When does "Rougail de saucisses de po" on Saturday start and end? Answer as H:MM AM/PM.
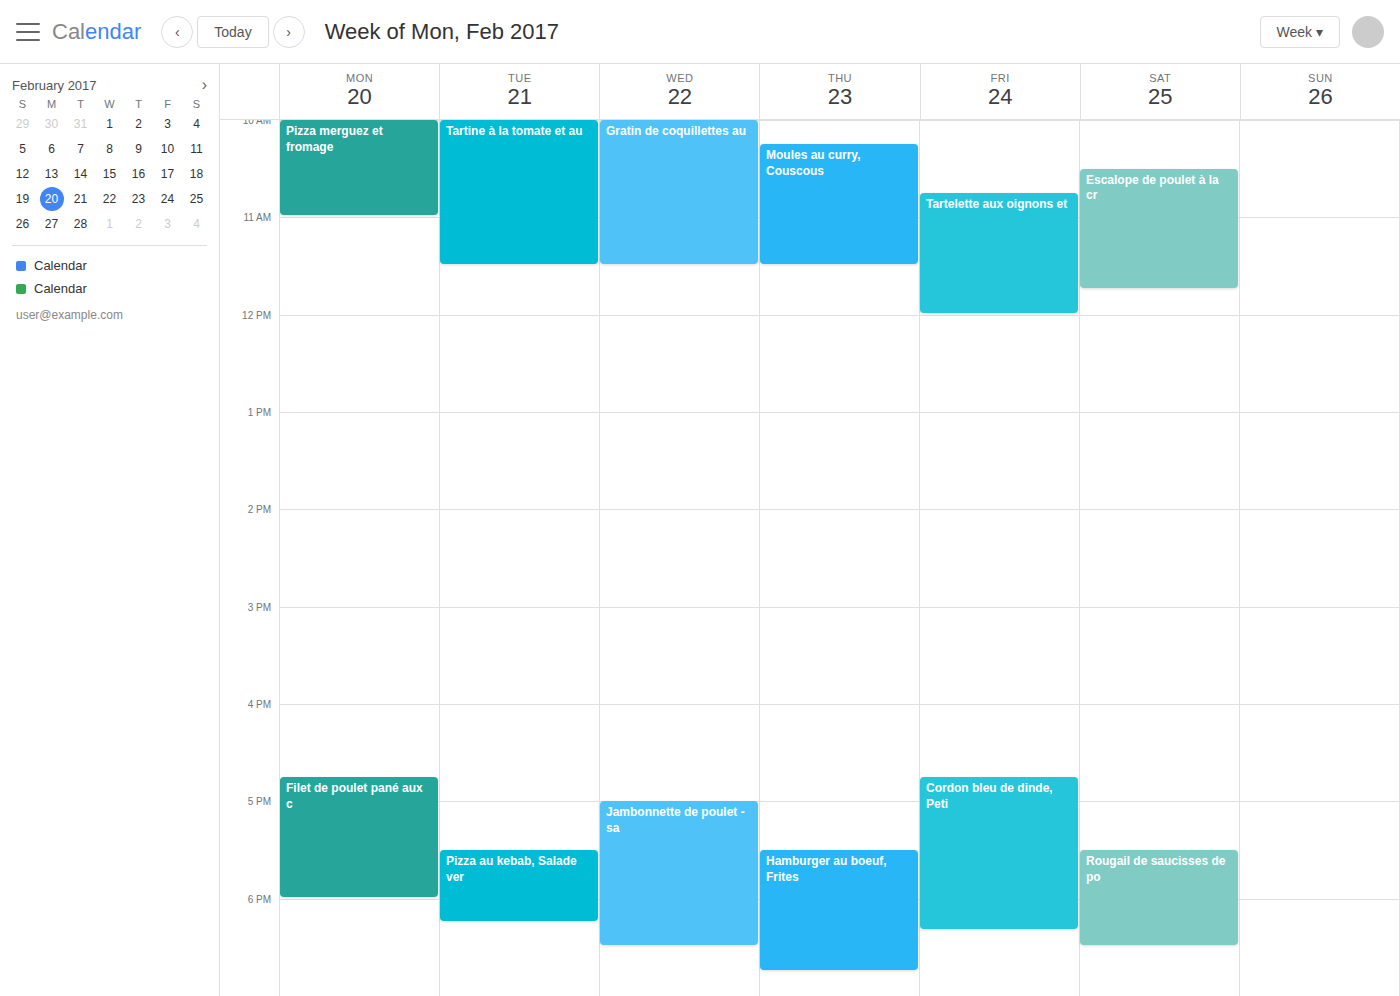
5:30 PM to 6:30 PM